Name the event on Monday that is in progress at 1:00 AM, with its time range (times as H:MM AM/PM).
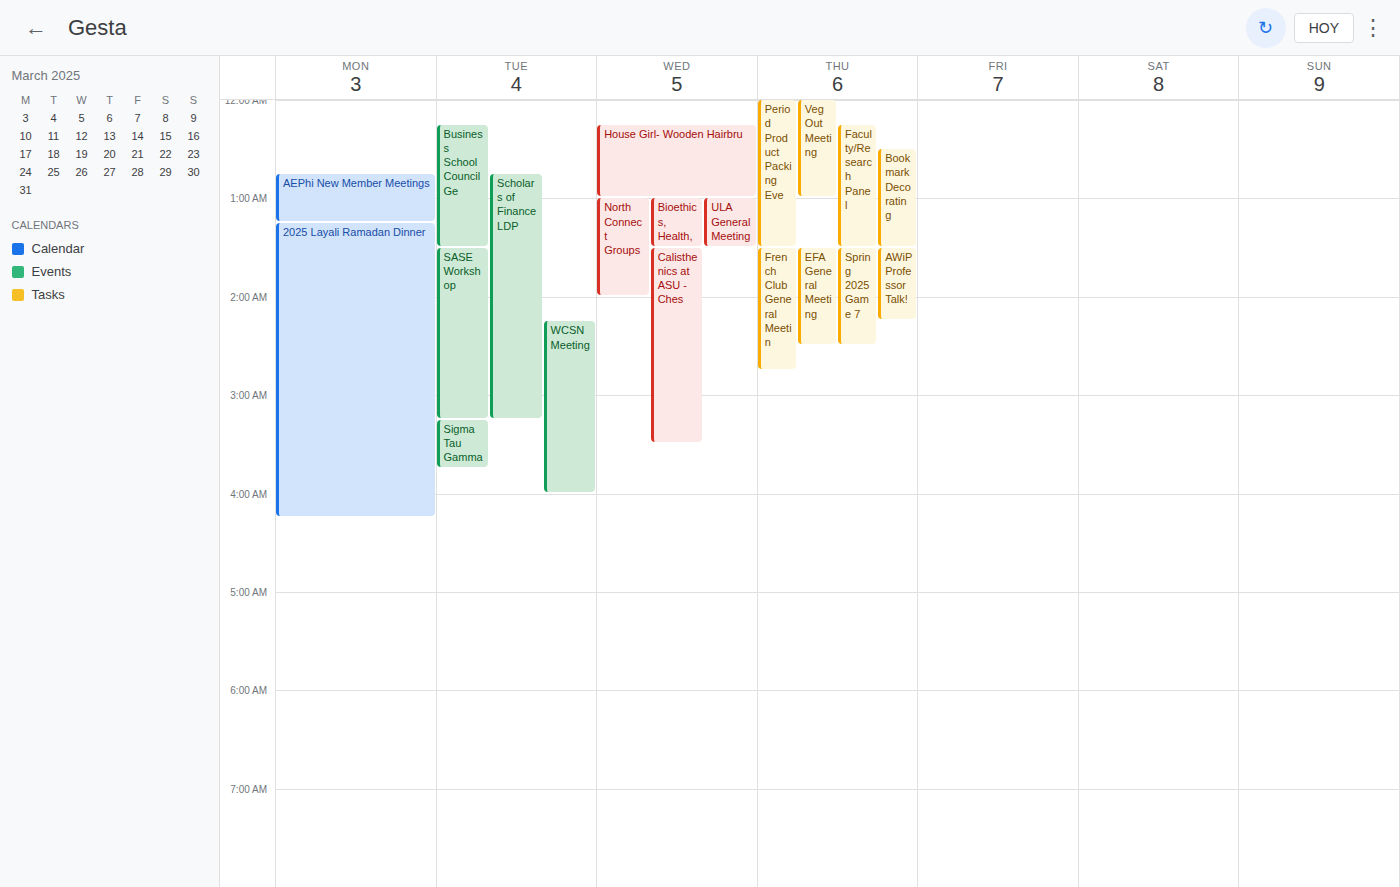
"AEPhi New Member Meetings", 12:45 AM to 1:15 AM